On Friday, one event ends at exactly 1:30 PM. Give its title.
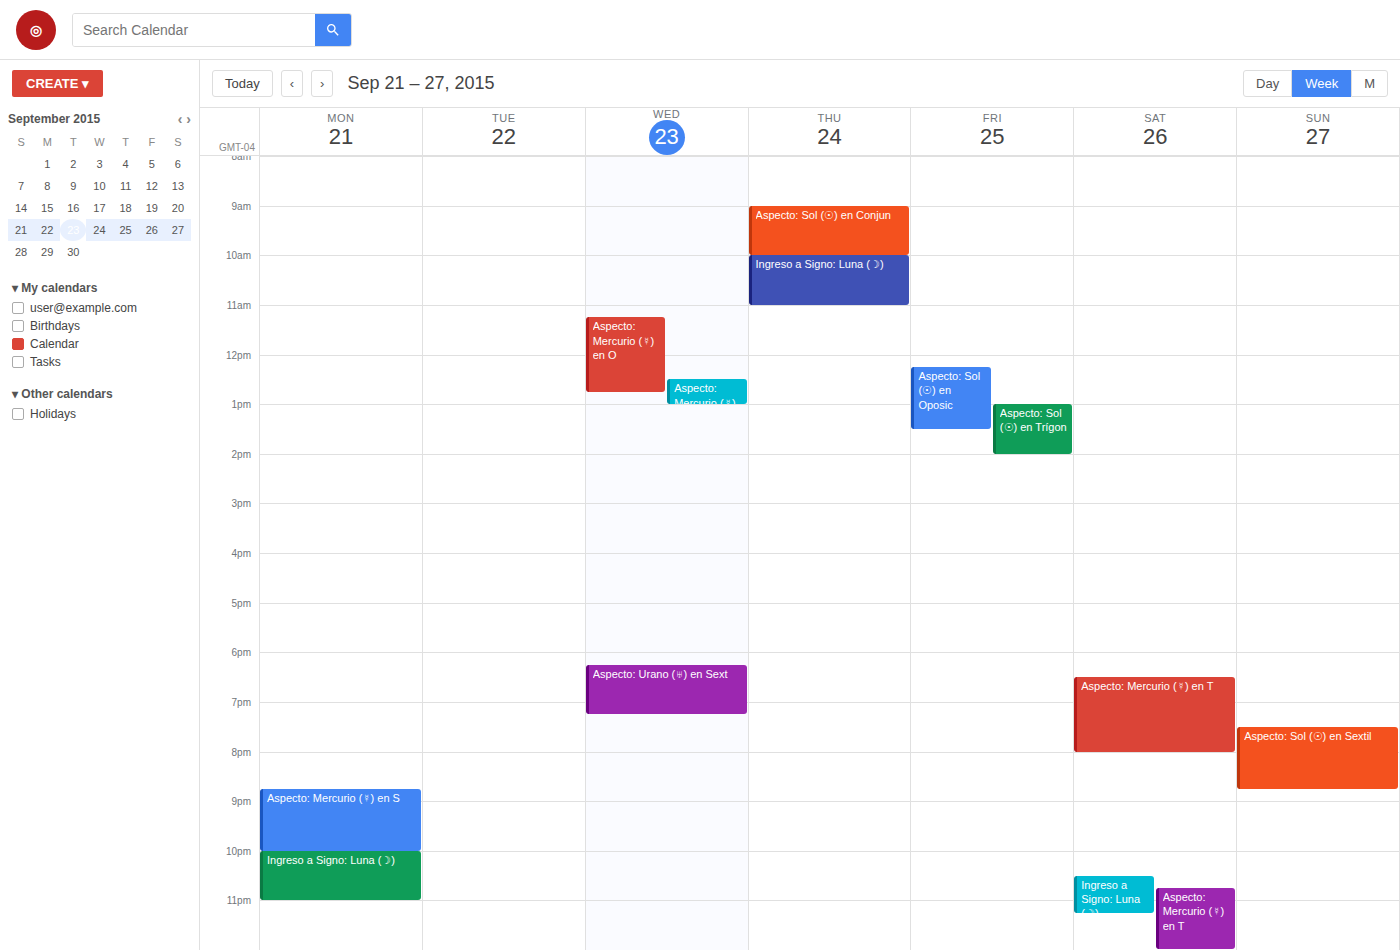
"Aspecto: Sol (☉) en Oposic"